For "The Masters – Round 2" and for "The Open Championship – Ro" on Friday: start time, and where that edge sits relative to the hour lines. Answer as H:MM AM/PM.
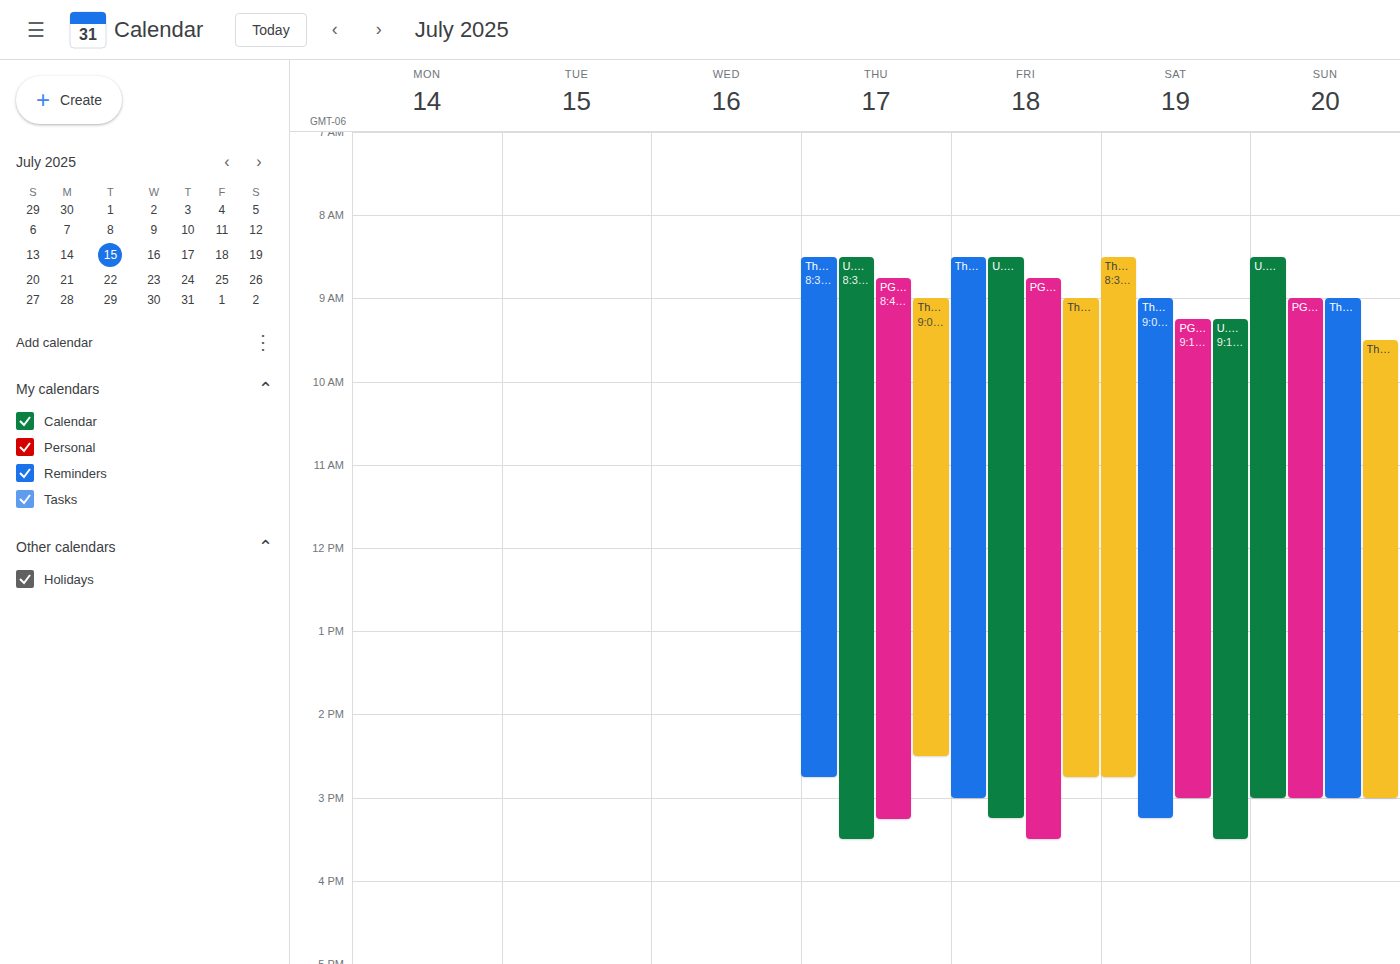
"The Masters – Round 2": 8:30 AM, halfway between the 8 AM and 9 AM lines. "The Open Championship – Ro": 9:00 AM, exactly on the 9 AM line.